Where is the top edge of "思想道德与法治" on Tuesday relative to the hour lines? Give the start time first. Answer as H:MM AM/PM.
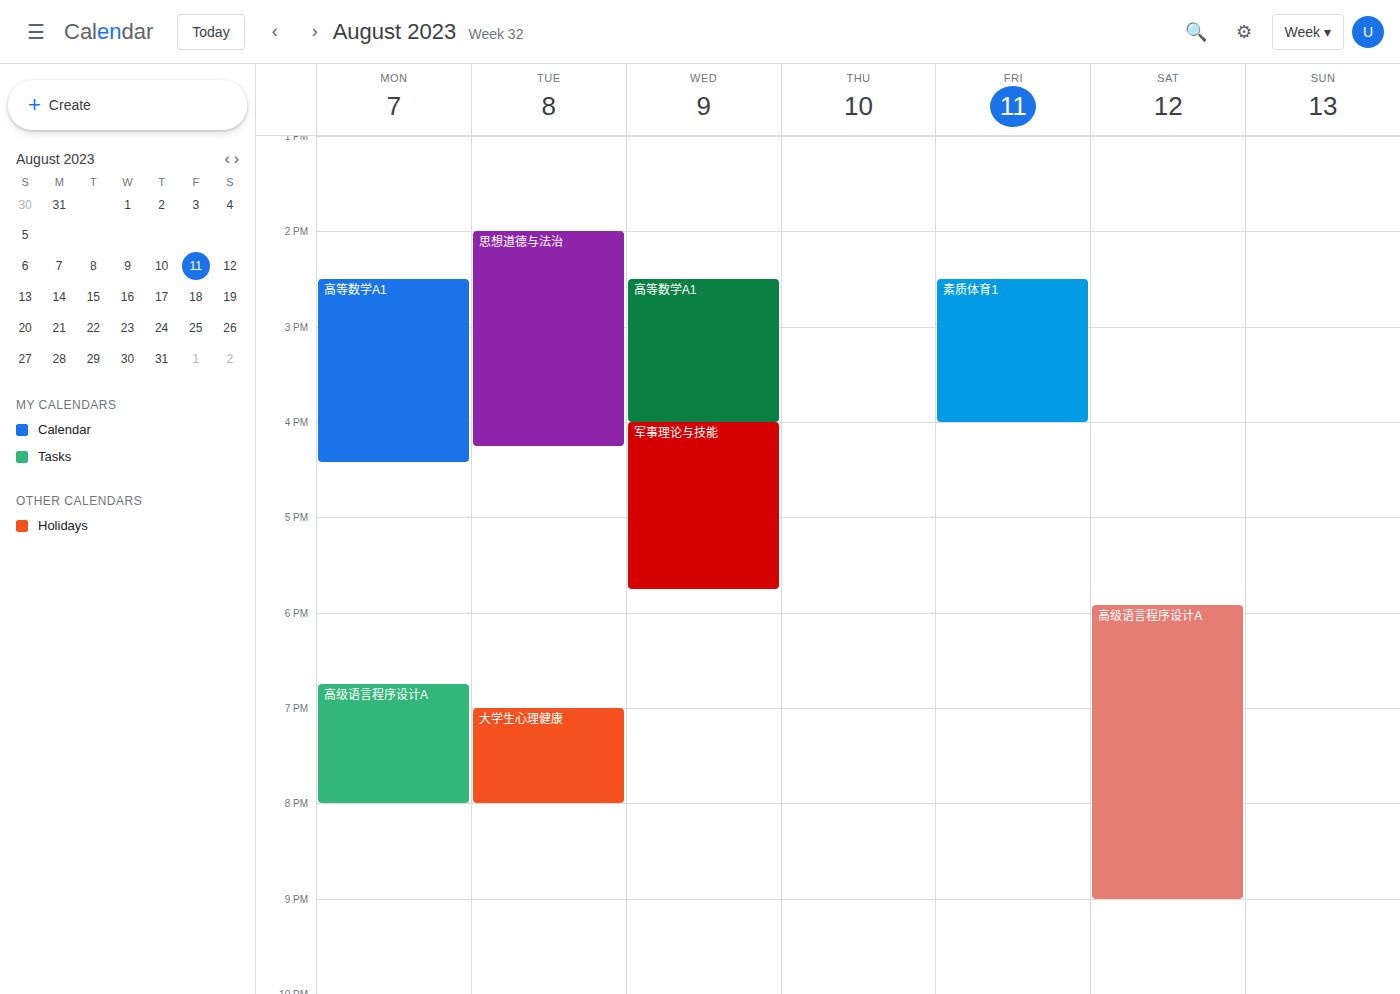
2:00 PM -- exactly on the 2 PM line.